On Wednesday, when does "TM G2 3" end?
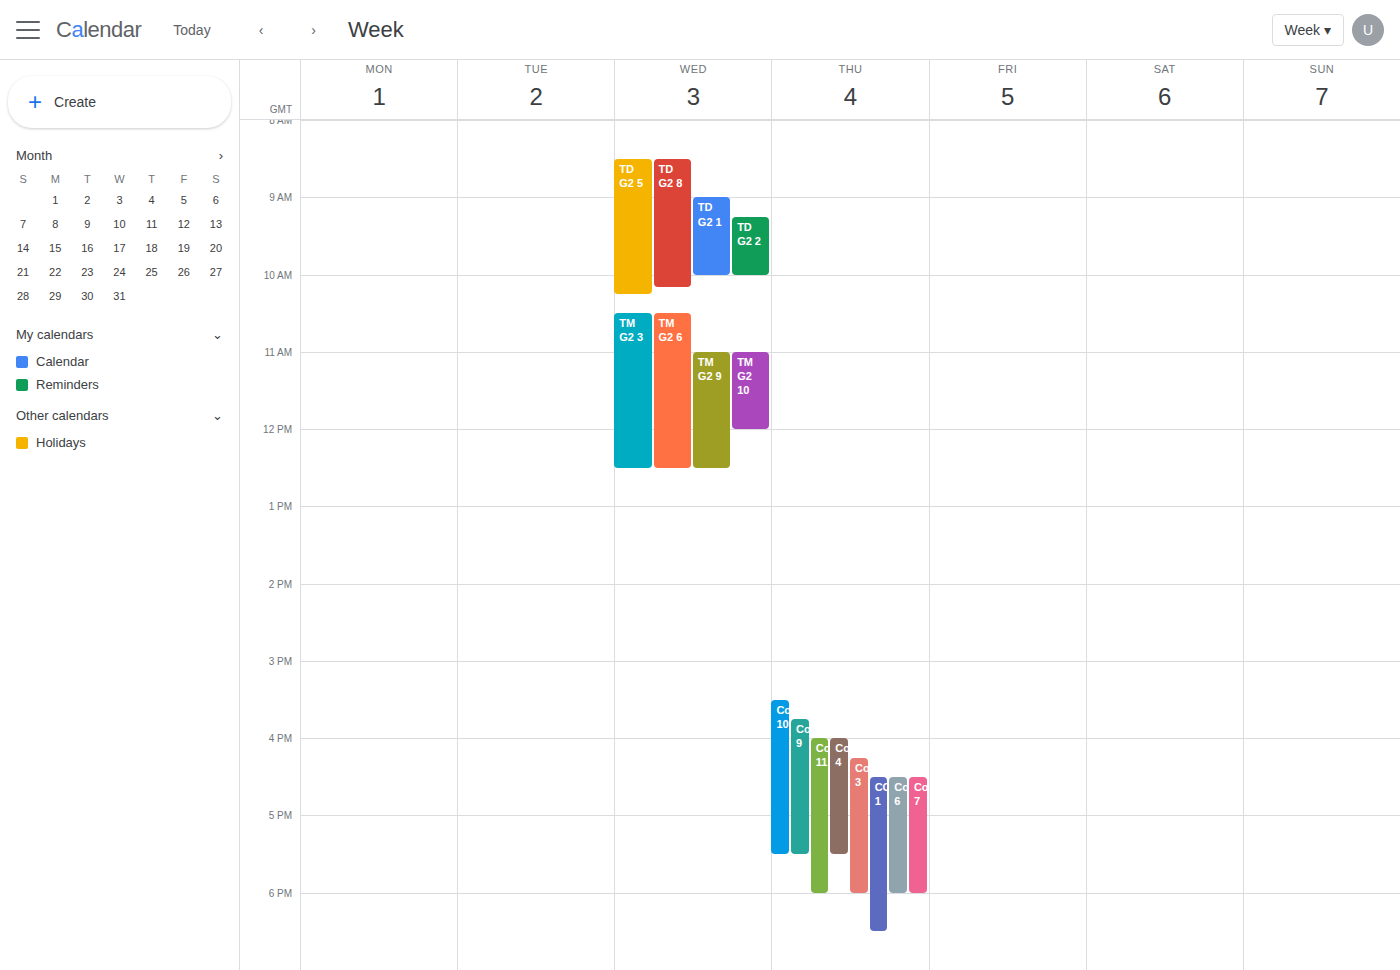
12:30 PM